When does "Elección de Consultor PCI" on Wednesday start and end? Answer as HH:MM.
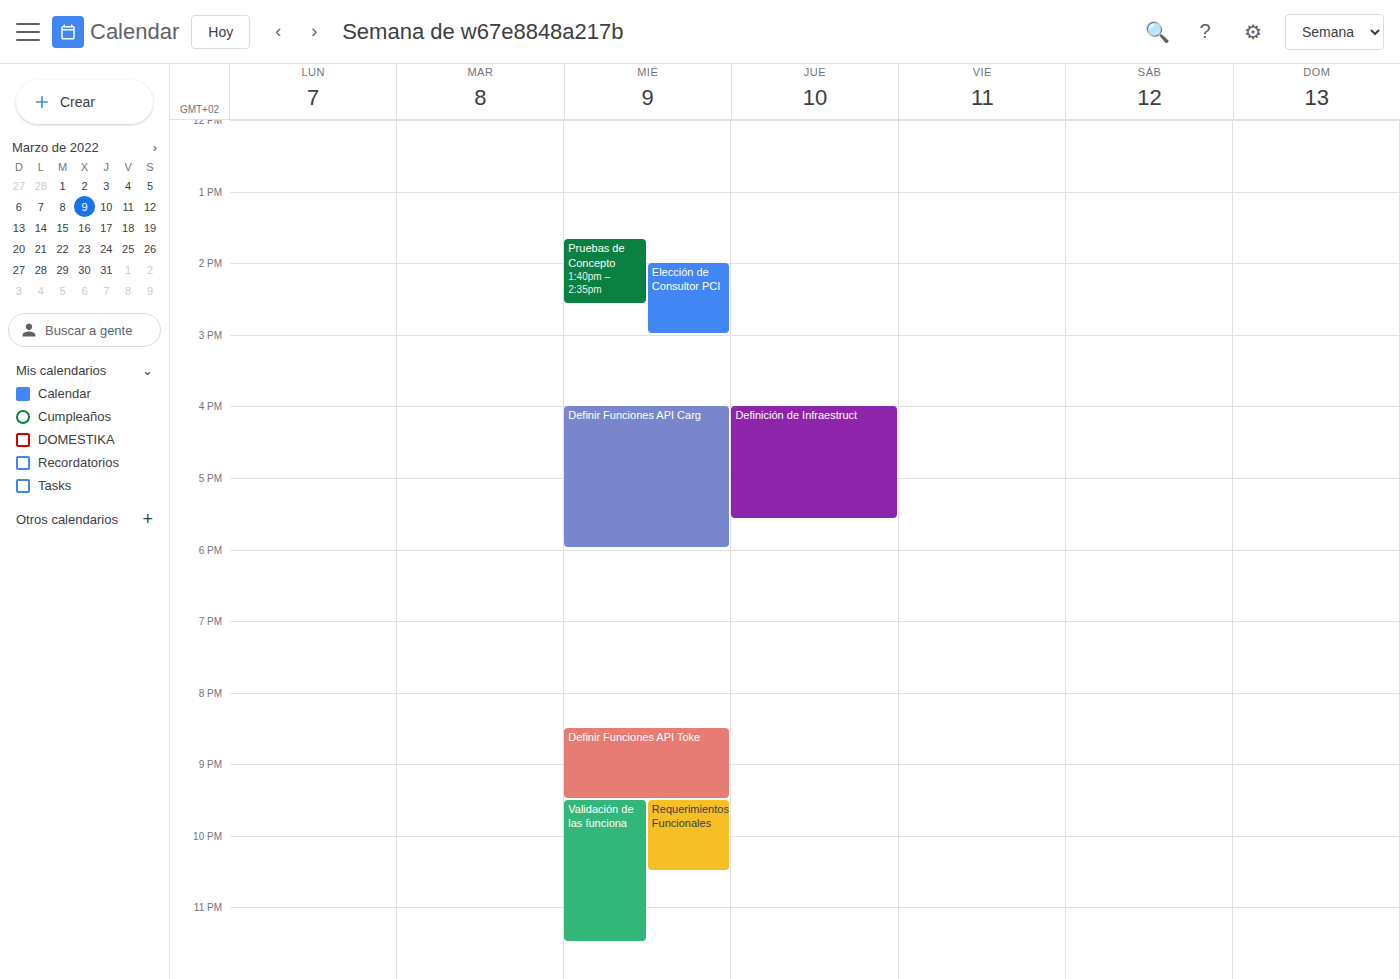
14:00 to 15:00